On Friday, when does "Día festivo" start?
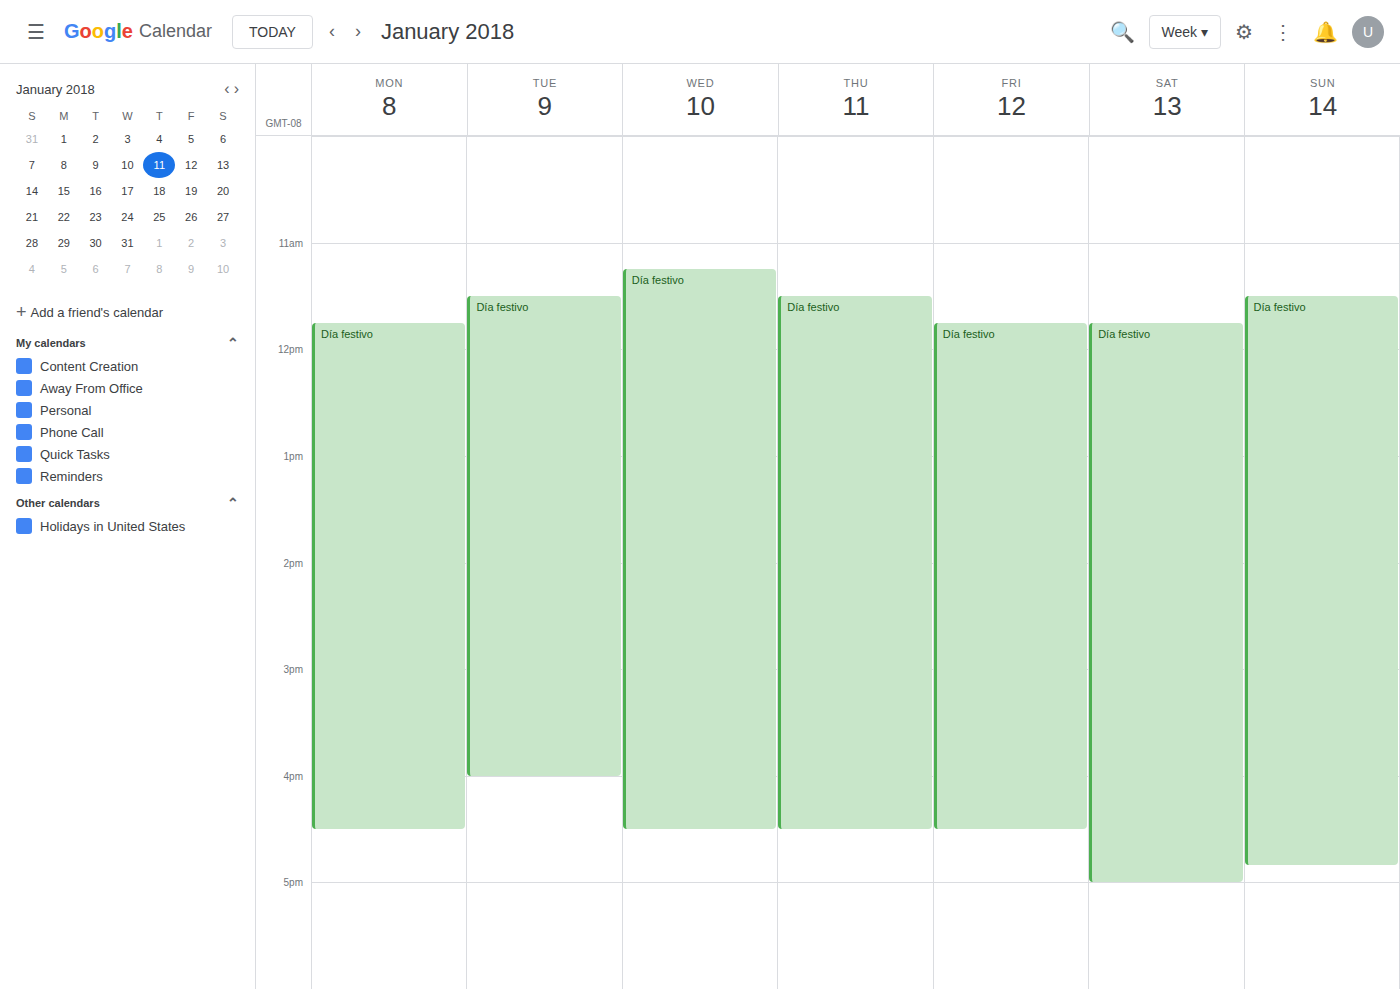
11:45 AM